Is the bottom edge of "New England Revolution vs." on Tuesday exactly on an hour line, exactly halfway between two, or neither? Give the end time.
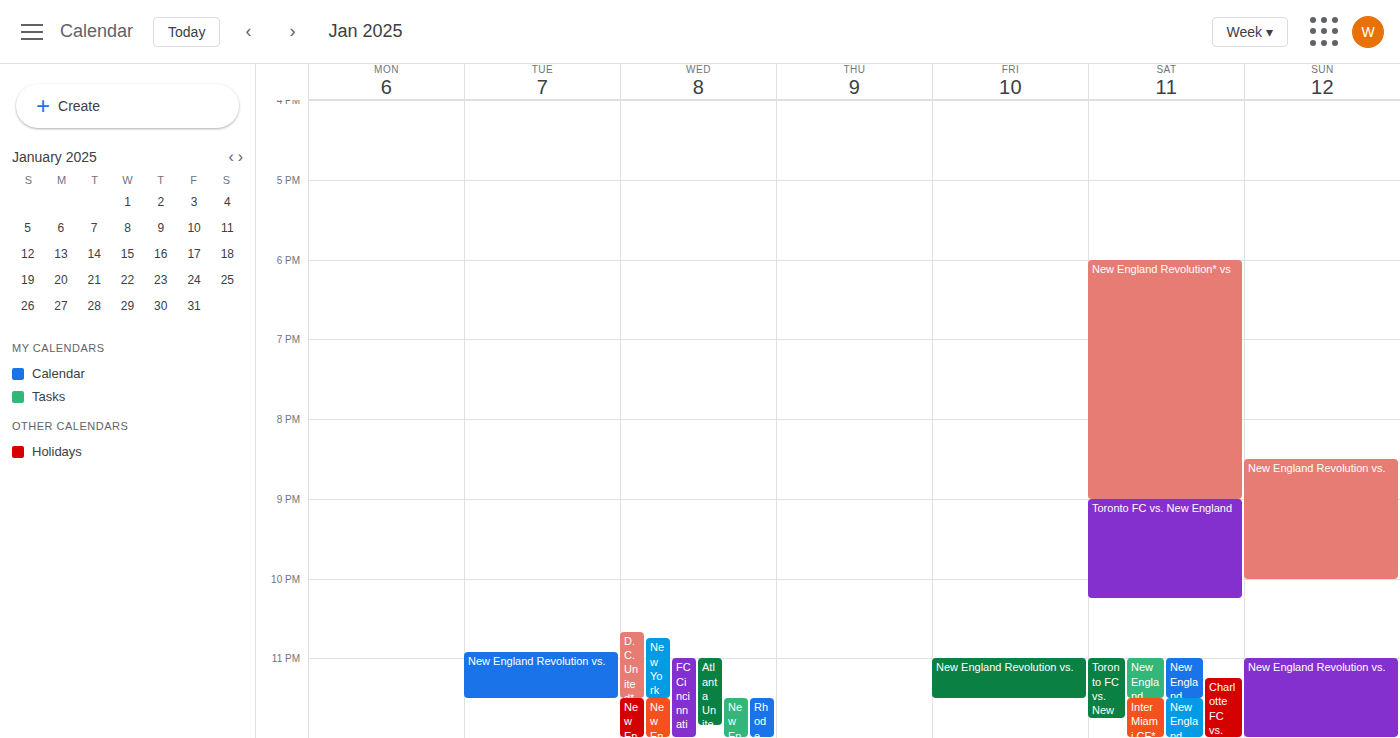
11:30 PM -- halfway between the 11 PM and 12 AM lines.